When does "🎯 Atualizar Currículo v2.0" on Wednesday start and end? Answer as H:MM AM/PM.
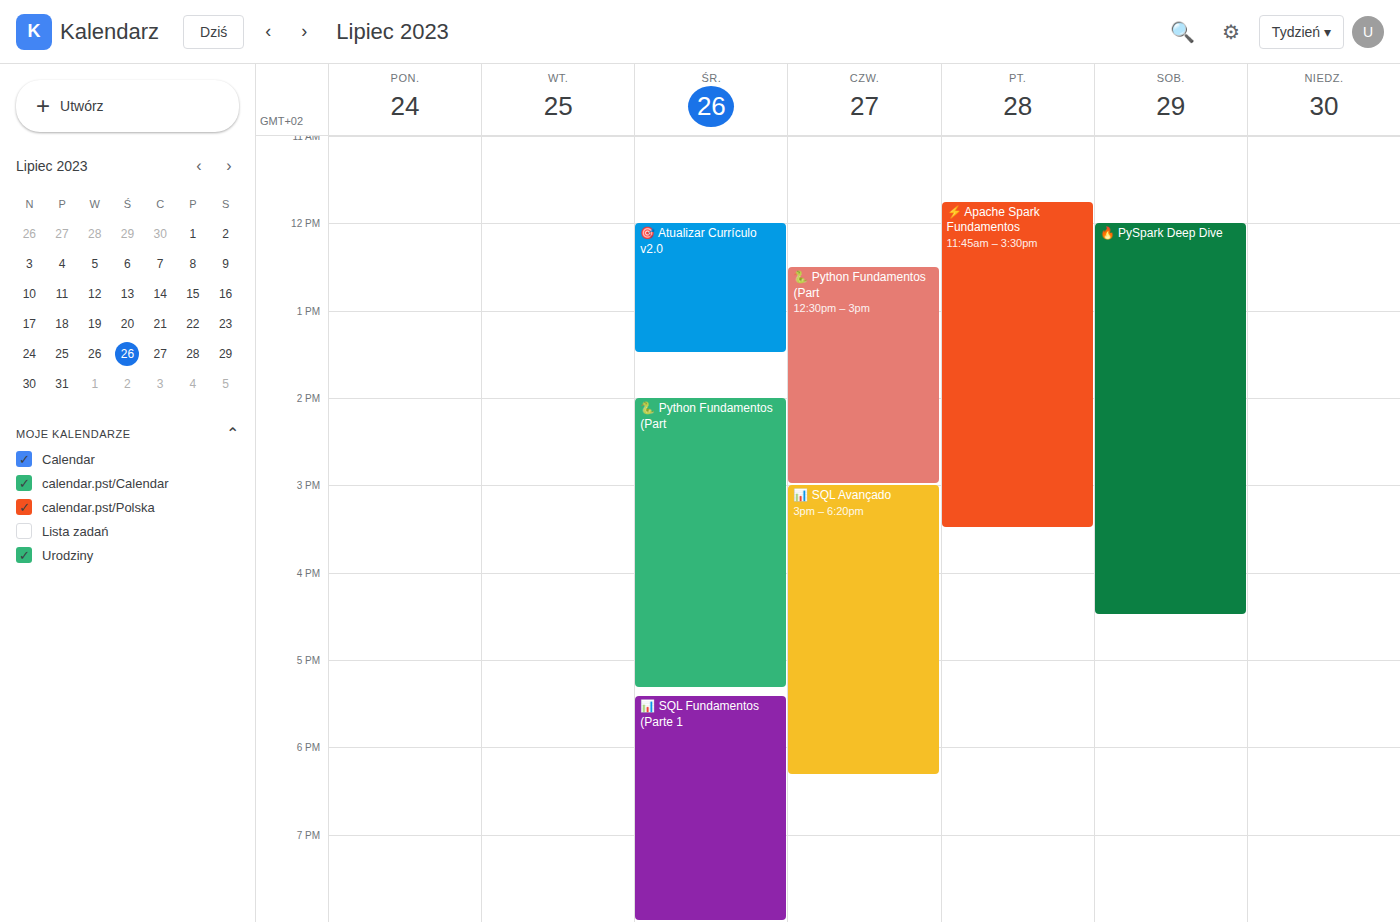
12:00 PM to 1:30 PM